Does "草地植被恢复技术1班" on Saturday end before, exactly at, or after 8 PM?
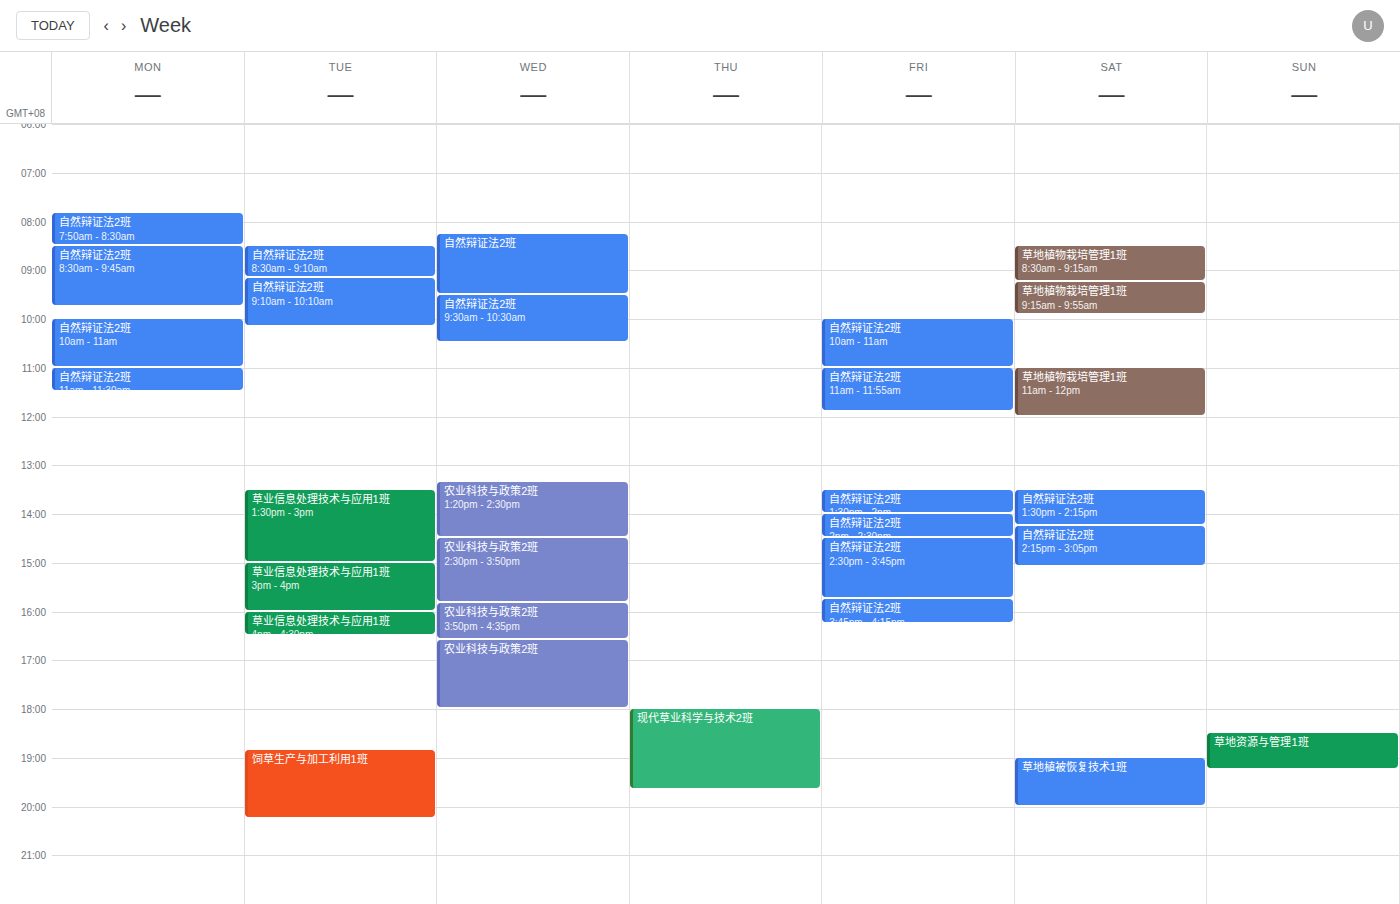
8:00 PM -- exactly at 8 PM, on the 8 PM line.